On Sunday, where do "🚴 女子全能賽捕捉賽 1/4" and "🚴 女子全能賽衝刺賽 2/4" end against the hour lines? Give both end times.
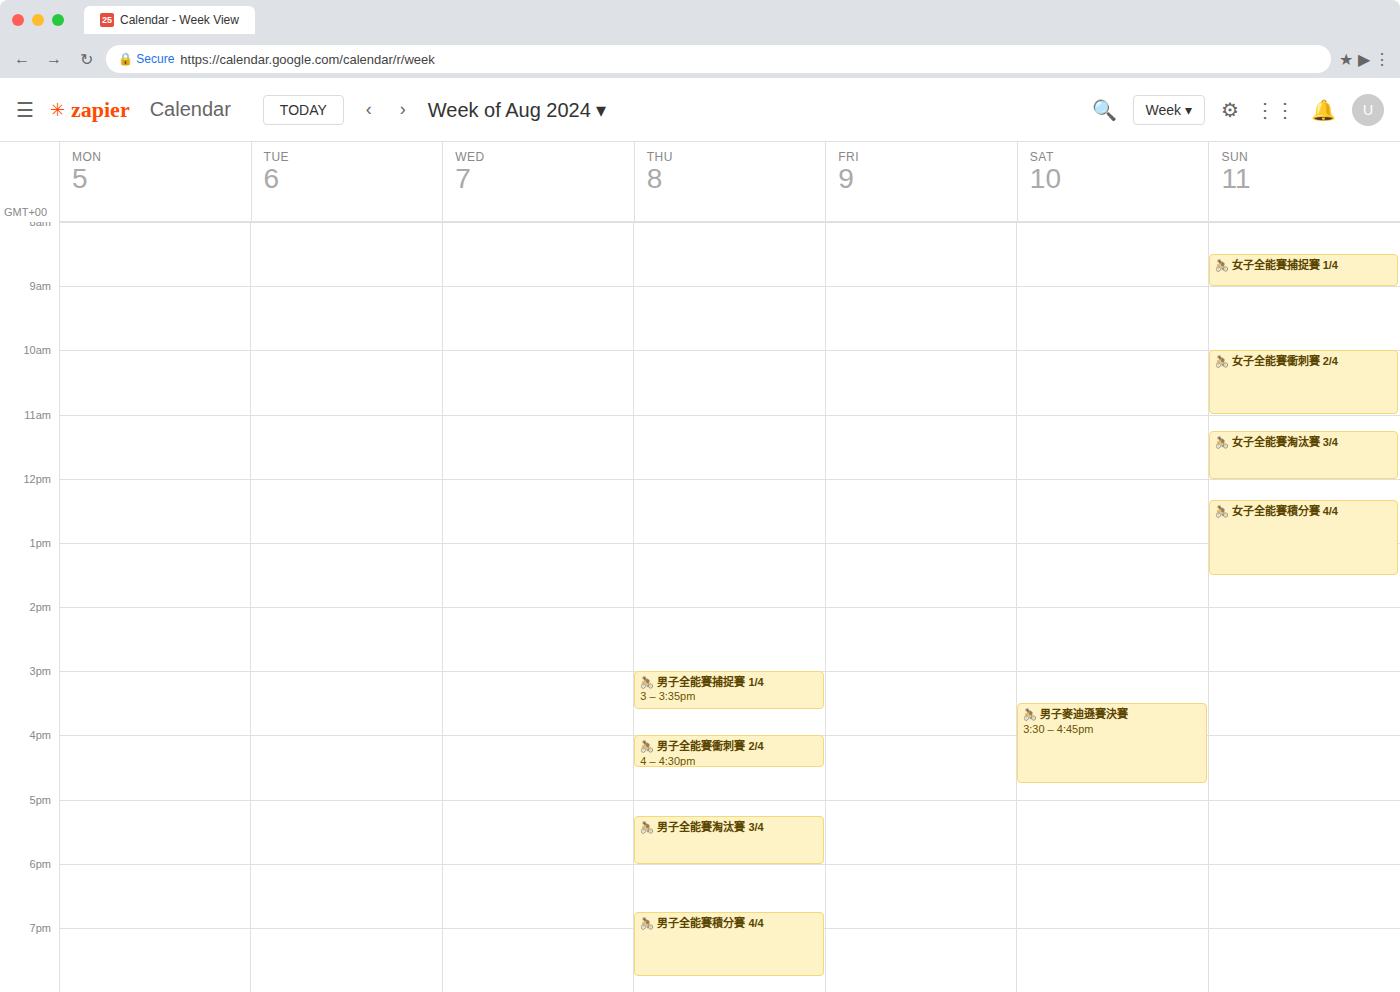
"🚴 女子全能賽捕捉賽 1/4": 09:00, exactly on the 09:00 line. "🚴 女子全能賽衝刺賽 2/4": 11:00, exactly on the 11:00 line.